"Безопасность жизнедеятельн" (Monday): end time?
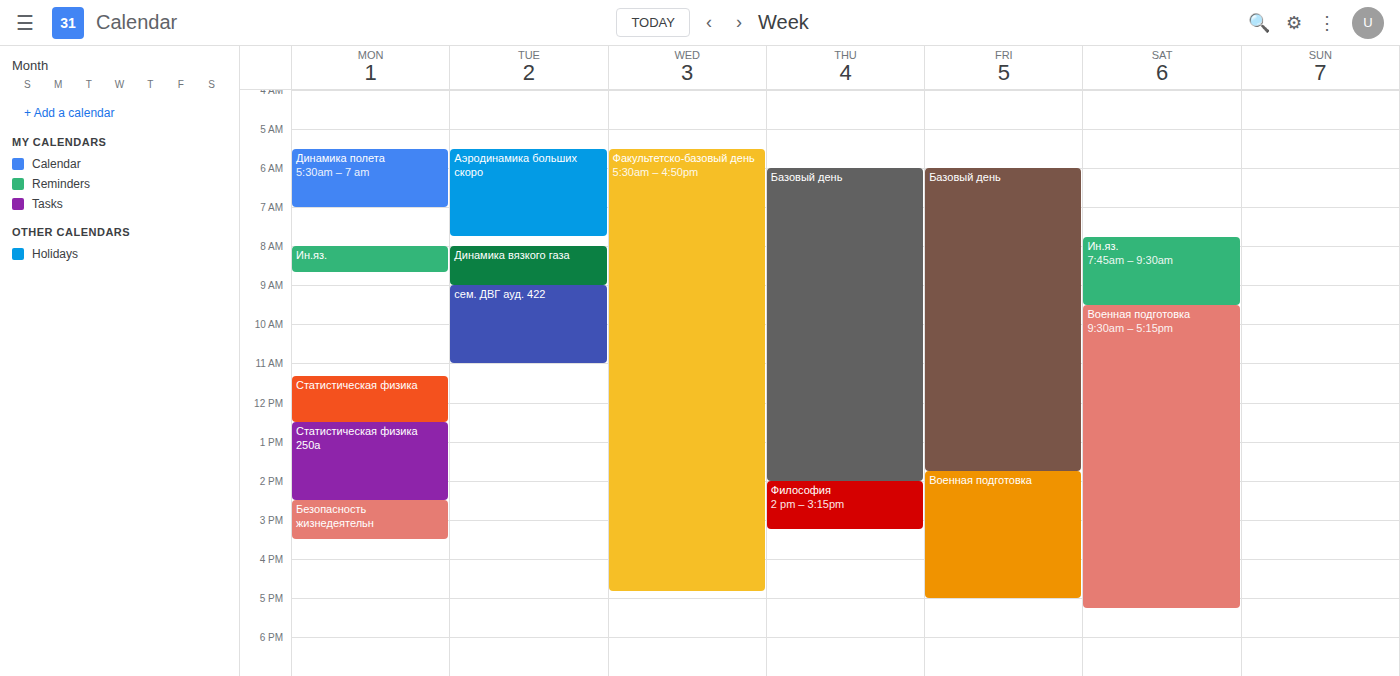
3:30 PM